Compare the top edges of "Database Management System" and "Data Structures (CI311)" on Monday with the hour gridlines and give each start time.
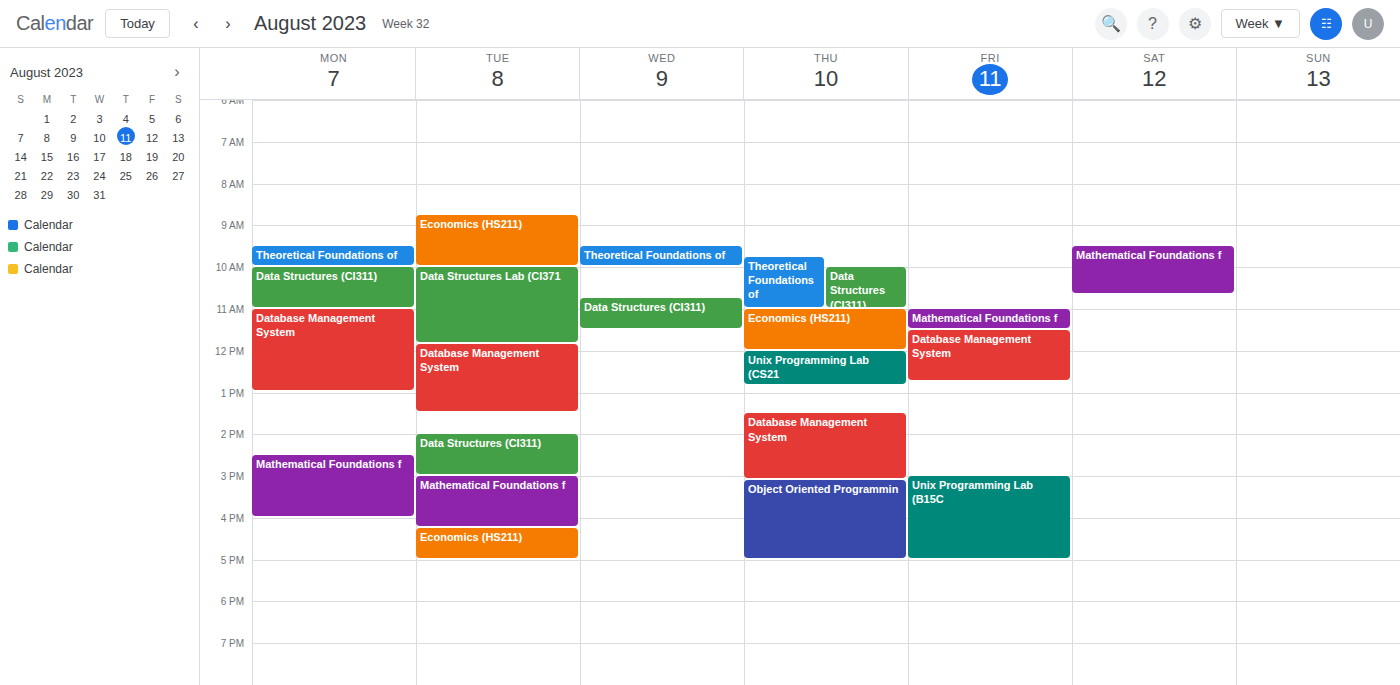
"Database Management System": 11:00 AM, exactly on the 11 AM line. "Data Structures (CI311)": 10:00 AM, exactly on the 10 AM line.